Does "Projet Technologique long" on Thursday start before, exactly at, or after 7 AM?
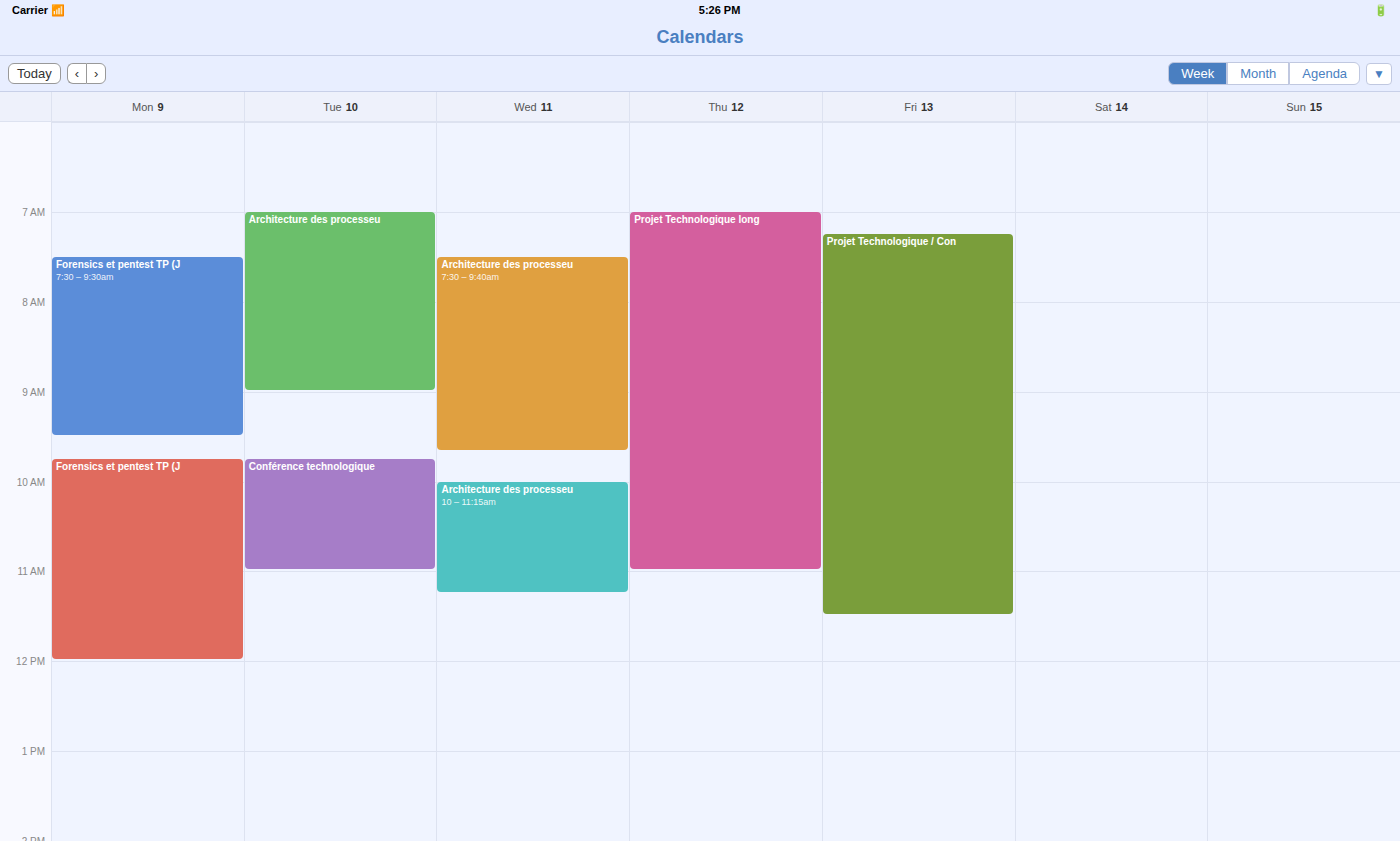
7:00 AM -- exactly at 7 AM, on the 7 AM line.